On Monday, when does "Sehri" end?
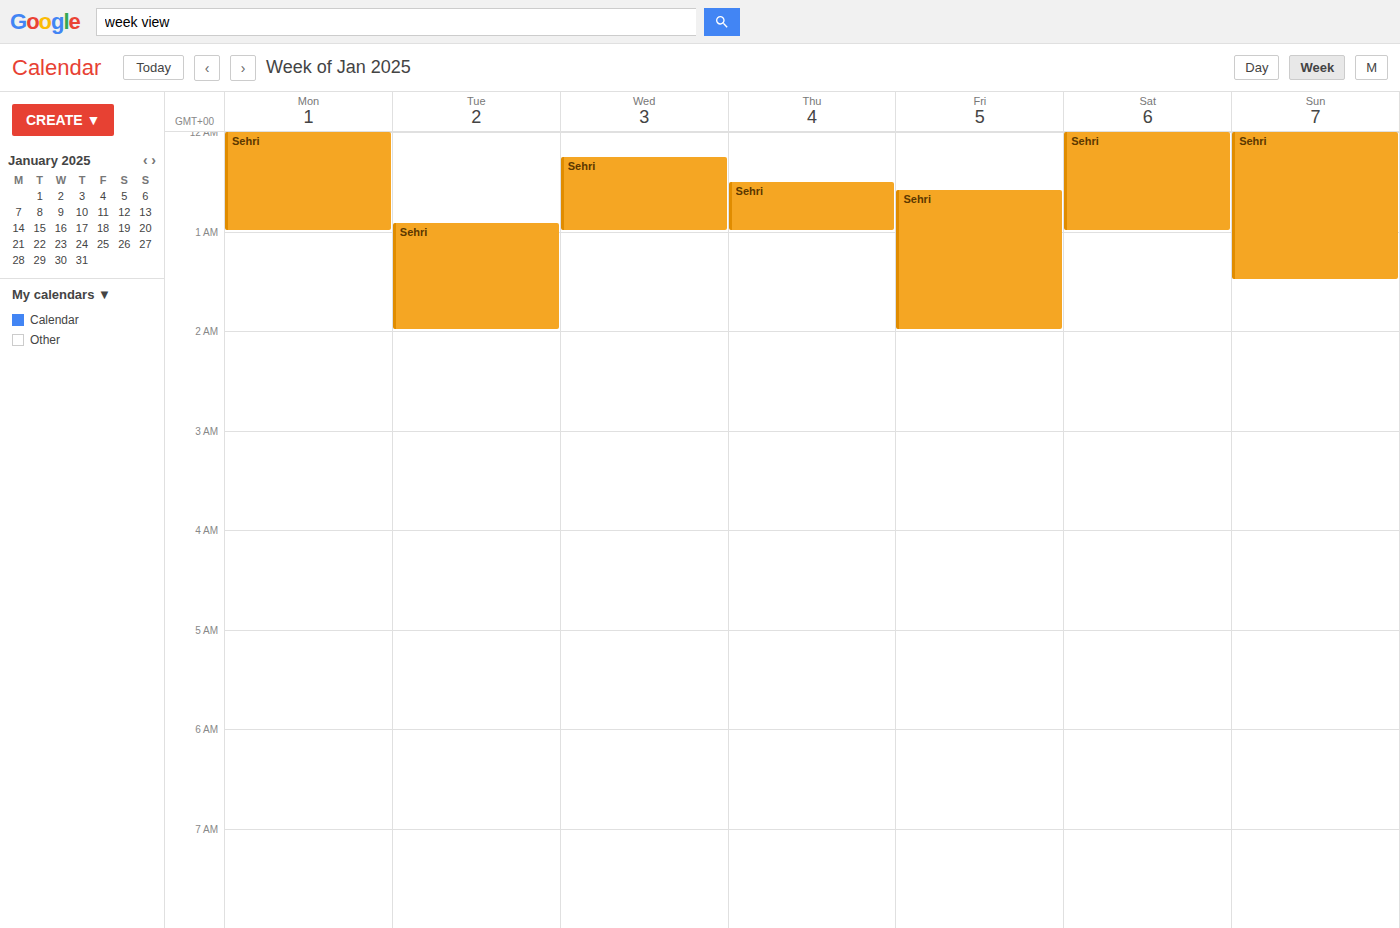
1:00 AM